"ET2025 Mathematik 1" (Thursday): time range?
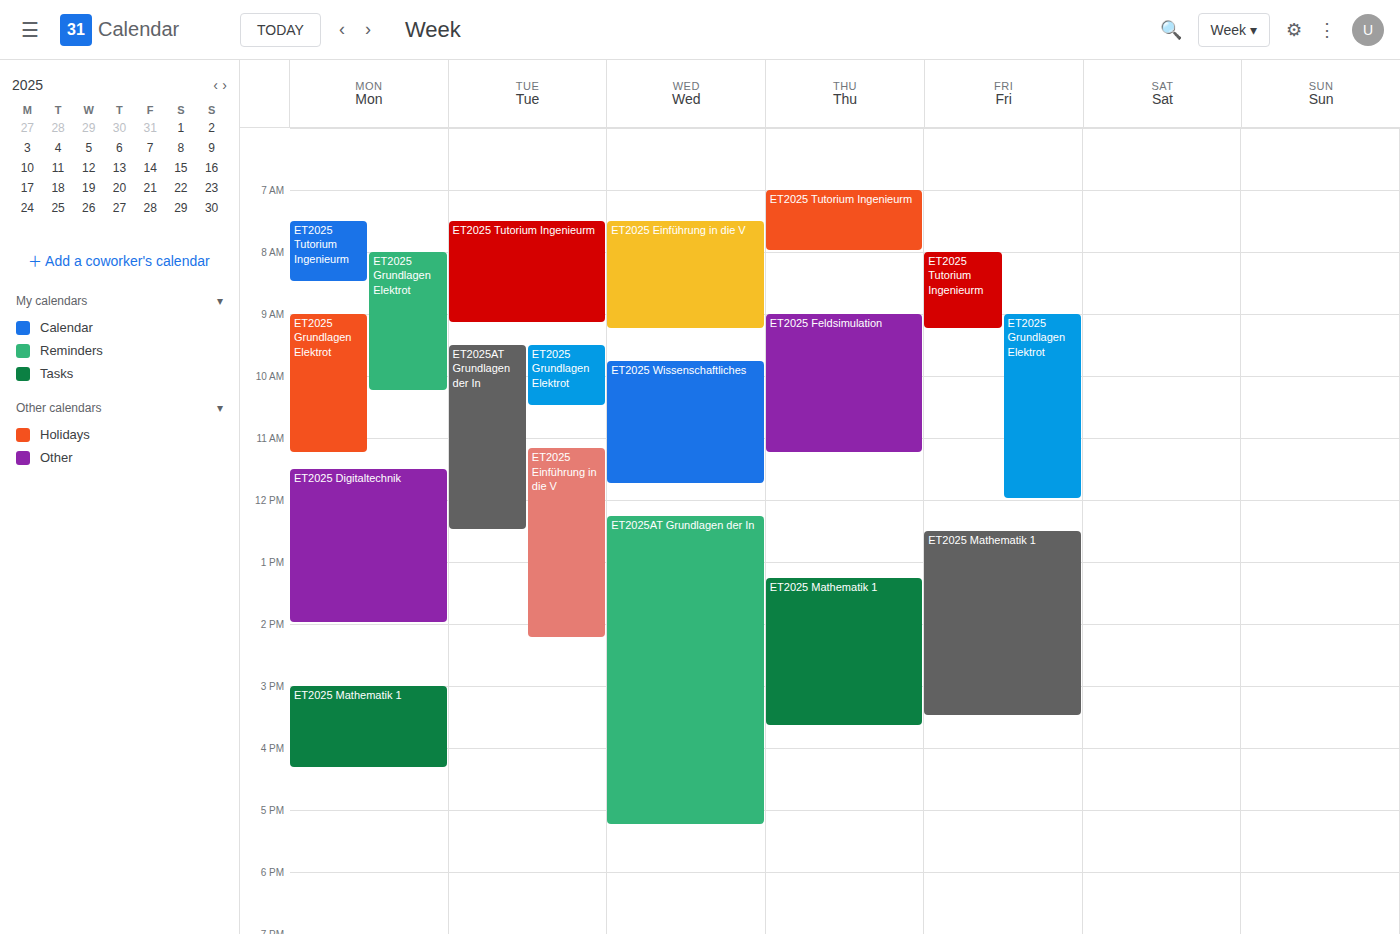
1:15 PM to 3:40 PM